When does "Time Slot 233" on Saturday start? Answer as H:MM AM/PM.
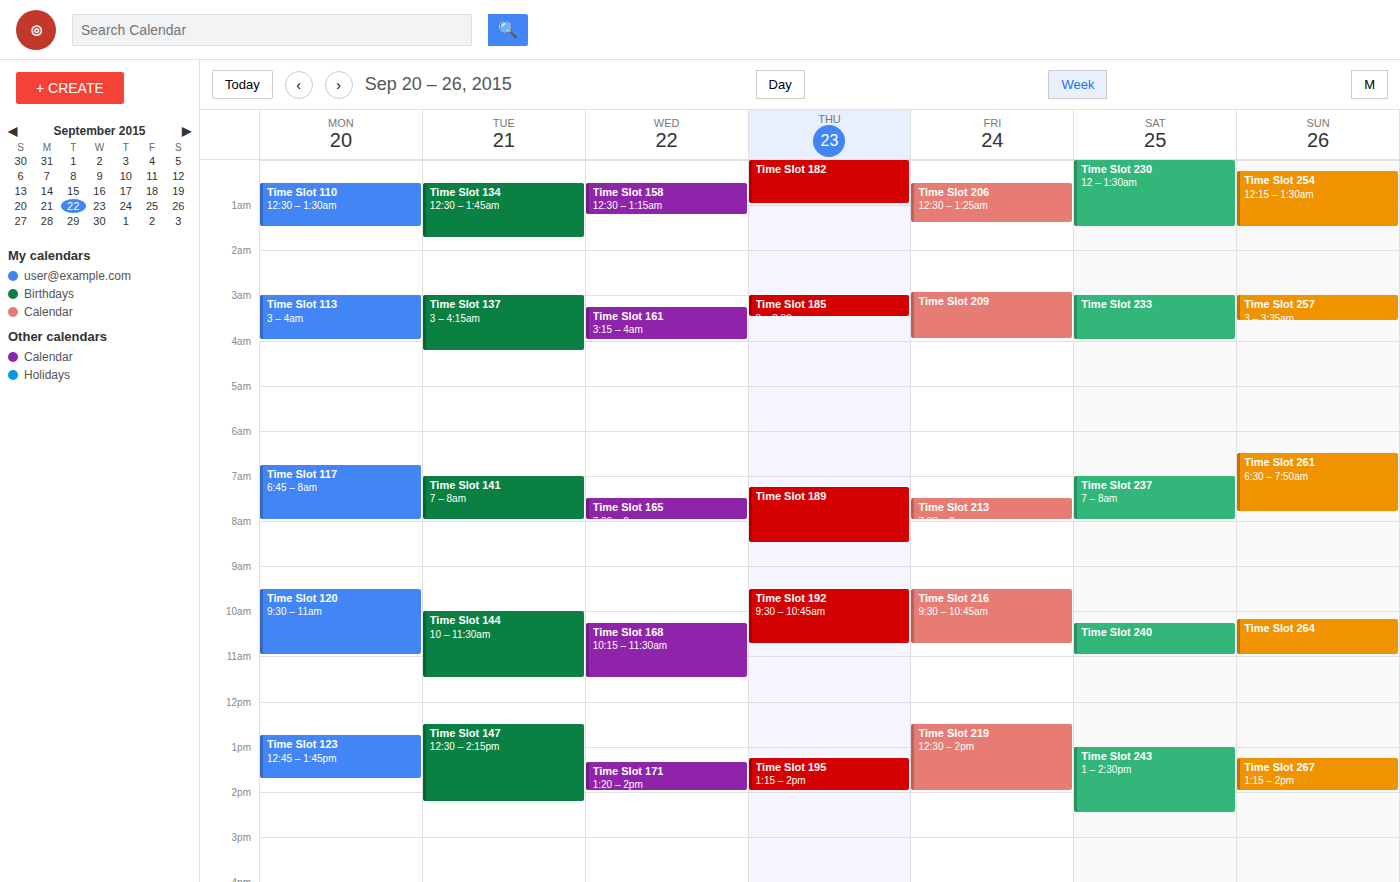
3:00 AM